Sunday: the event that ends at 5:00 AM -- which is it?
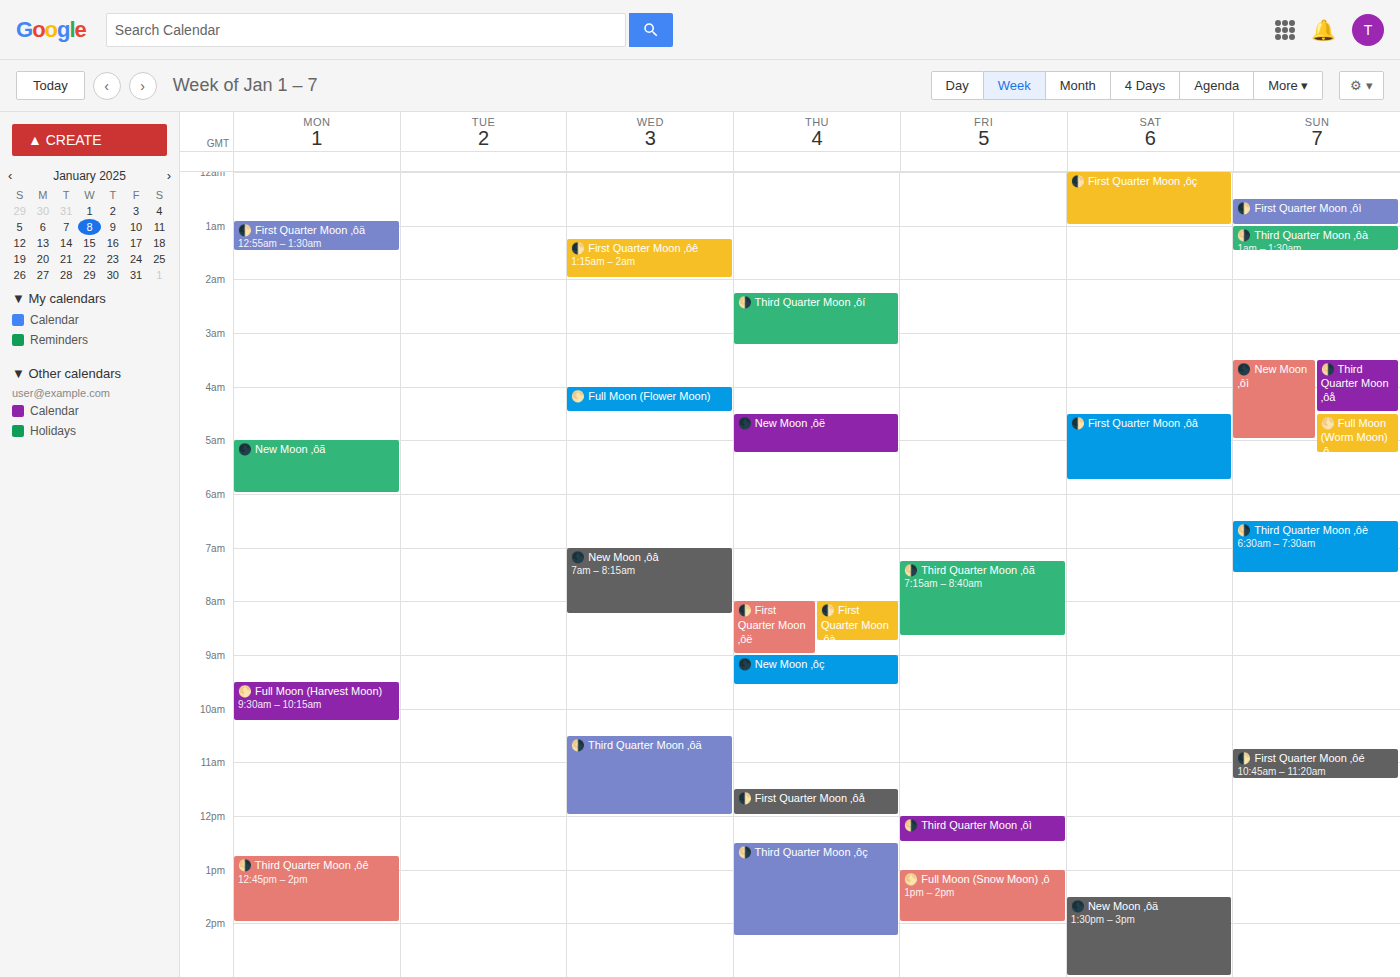
"🌑 New Moon ‚ôì"